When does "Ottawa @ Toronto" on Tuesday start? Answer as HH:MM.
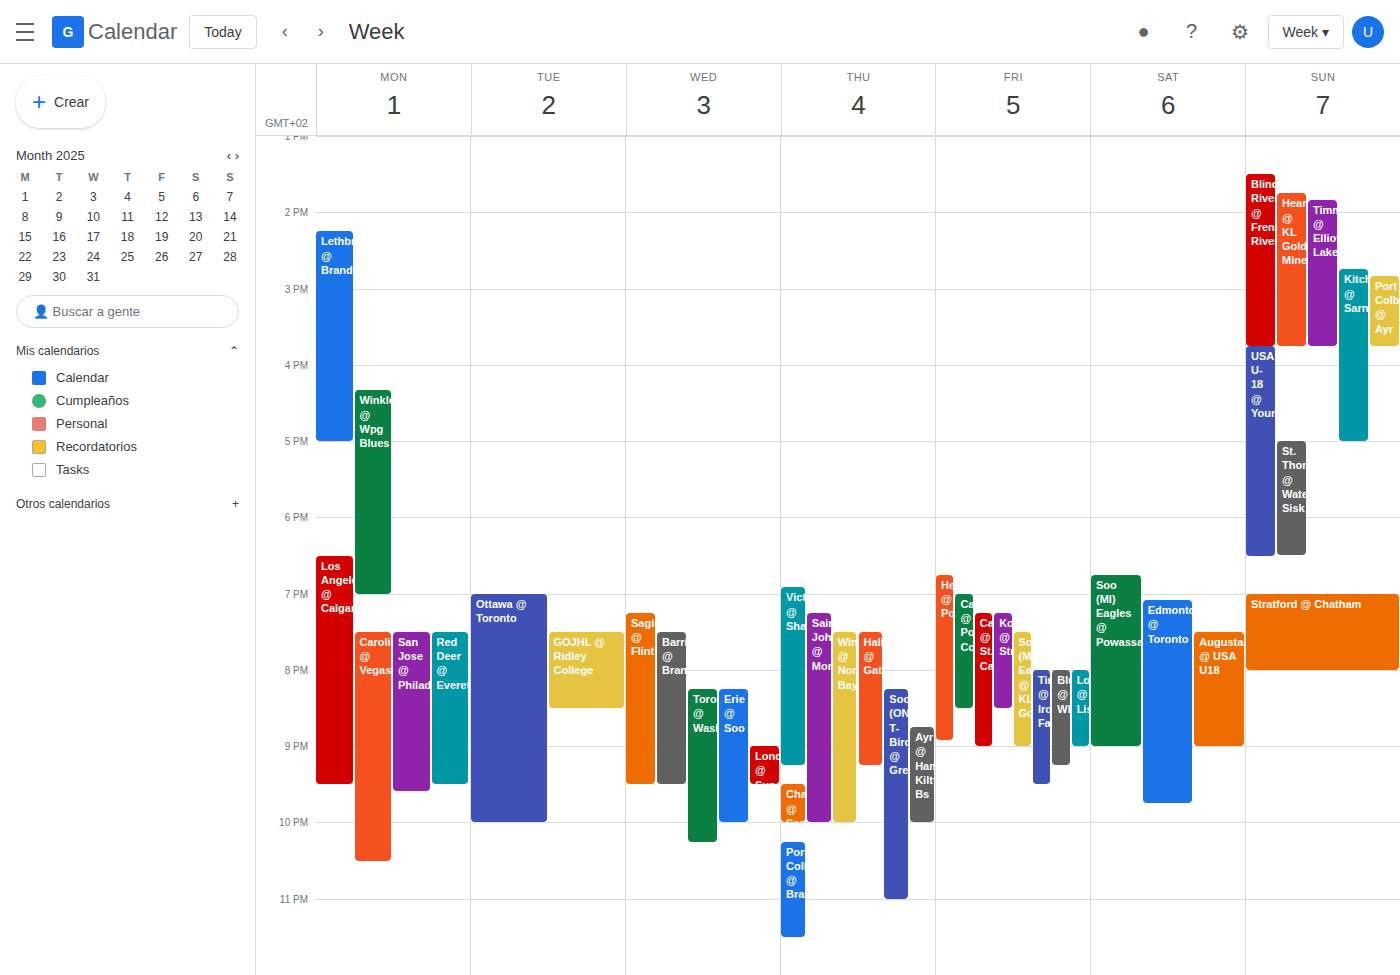
19:00